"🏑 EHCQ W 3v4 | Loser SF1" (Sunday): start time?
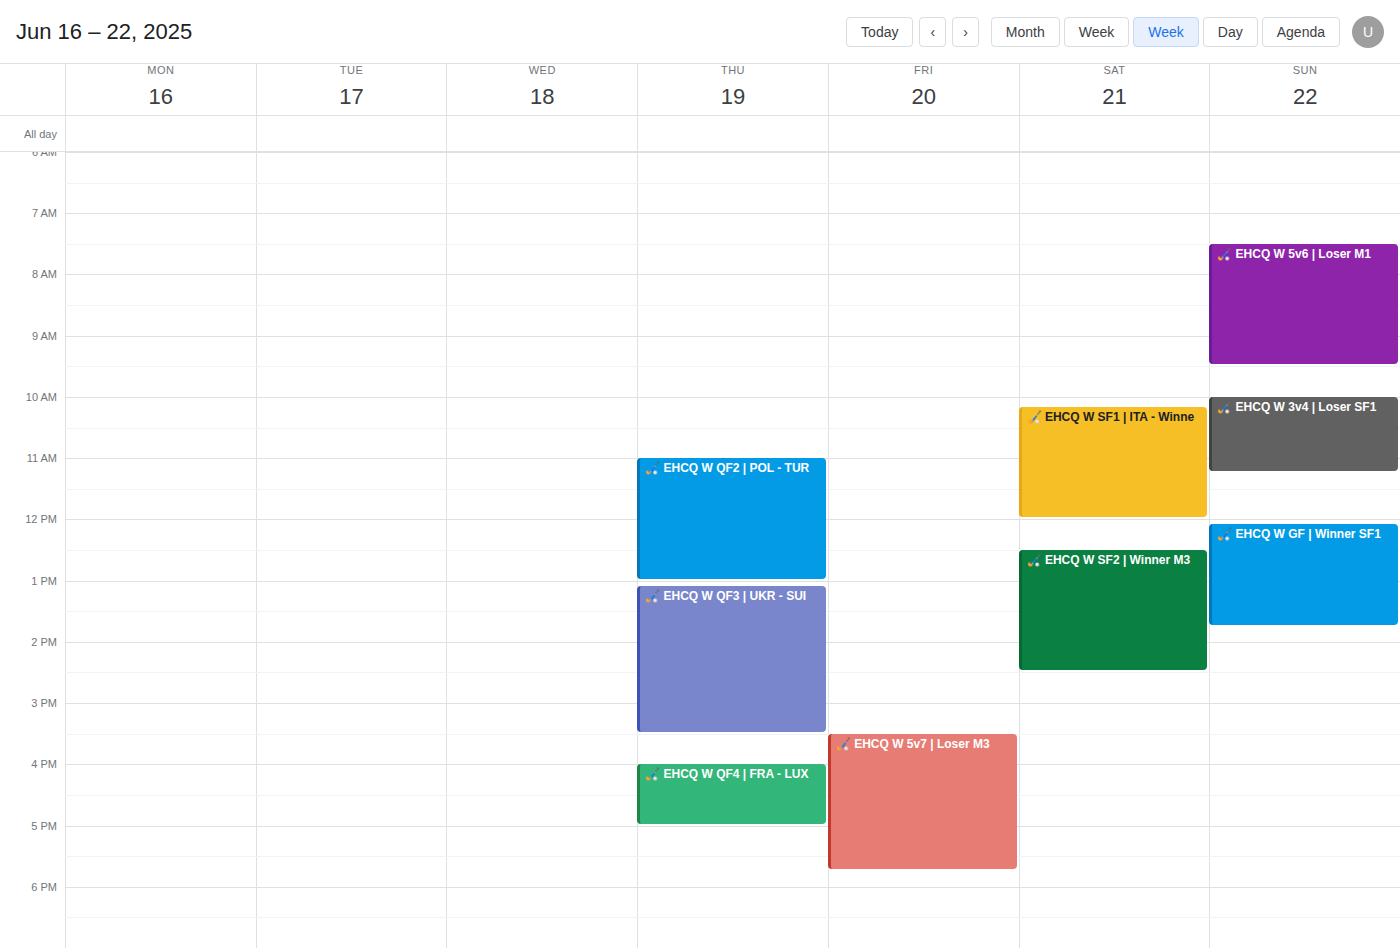
10:00